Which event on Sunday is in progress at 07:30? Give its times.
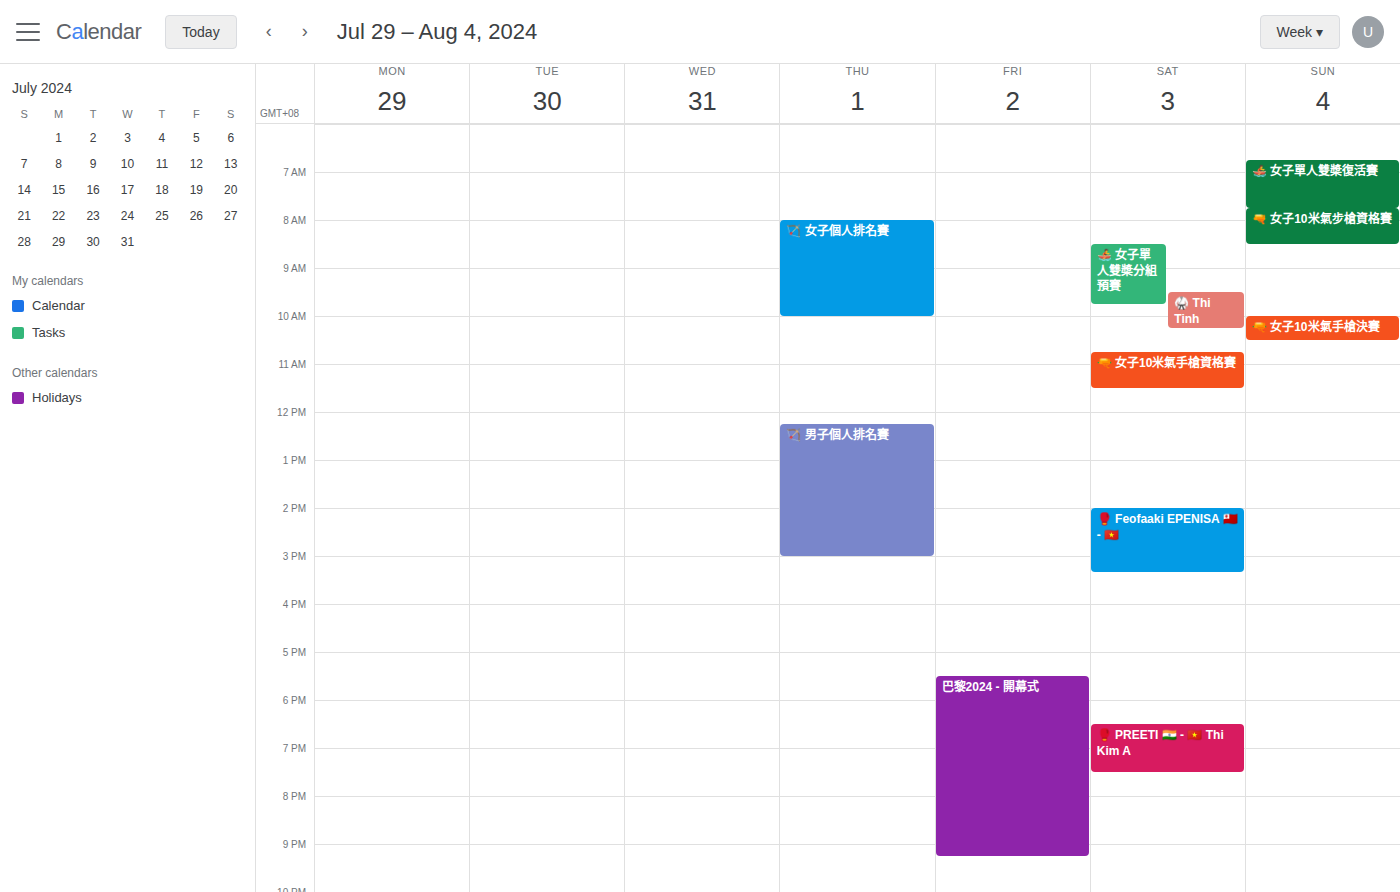
"🚣 女子單人雙槳復活賽", 06:45 to 07:45